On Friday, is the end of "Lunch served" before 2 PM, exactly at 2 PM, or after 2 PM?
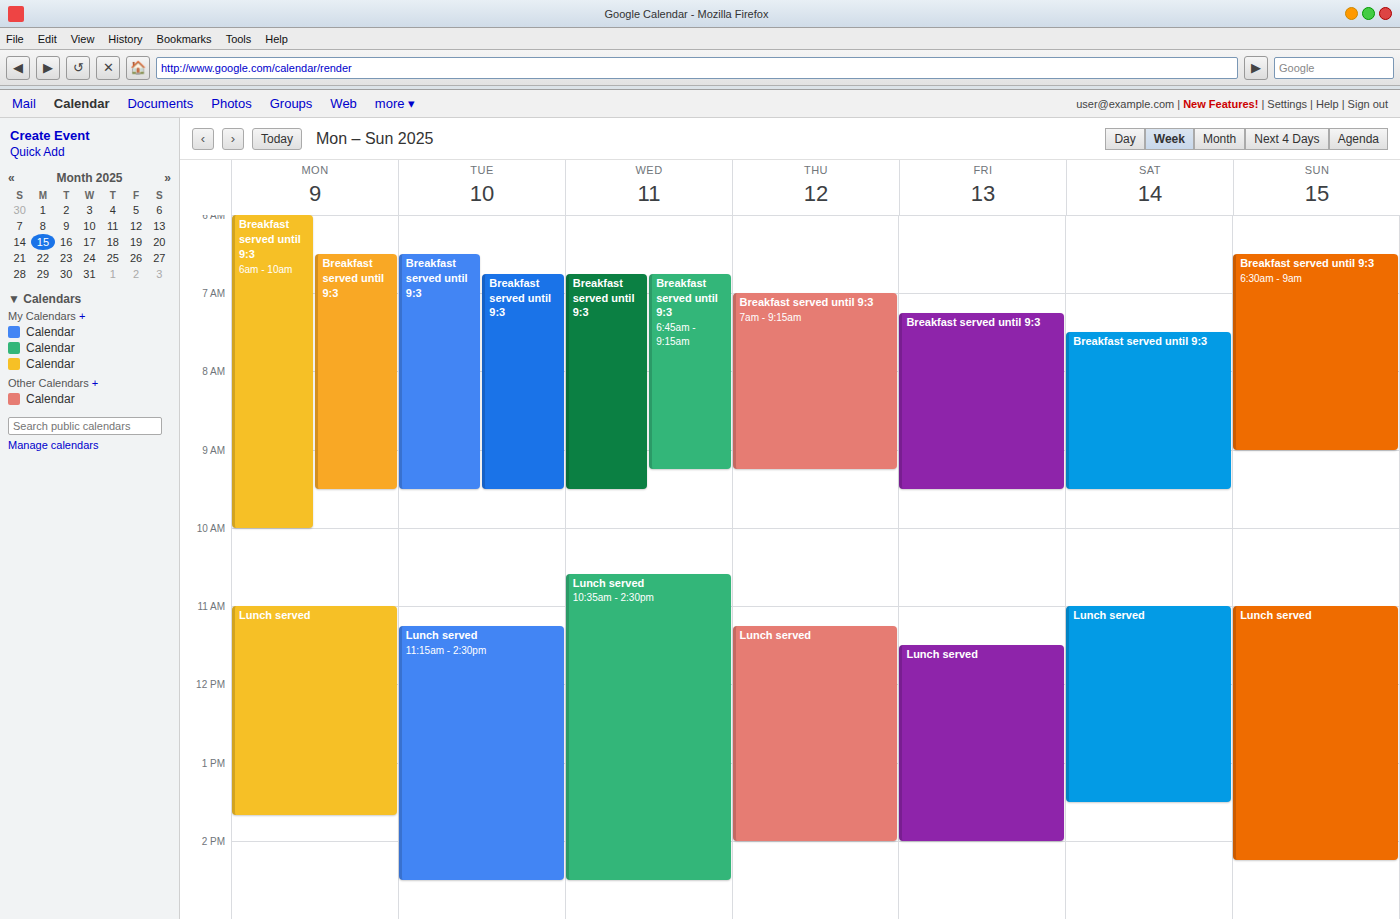
2:00 PM -- exactly at 2 PM, on the 2 PM line.